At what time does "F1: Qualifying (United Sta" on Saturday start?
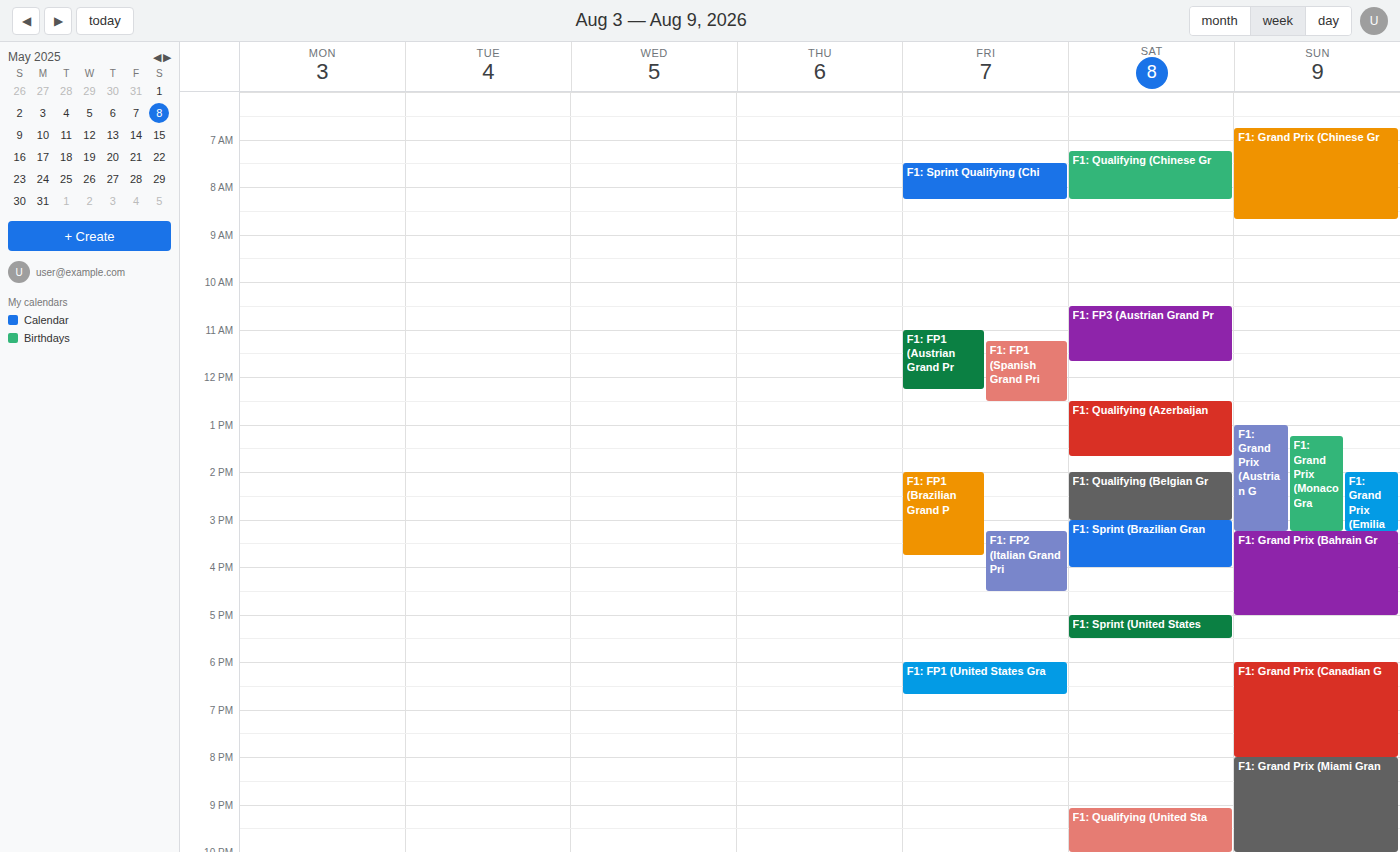
9:05 PM